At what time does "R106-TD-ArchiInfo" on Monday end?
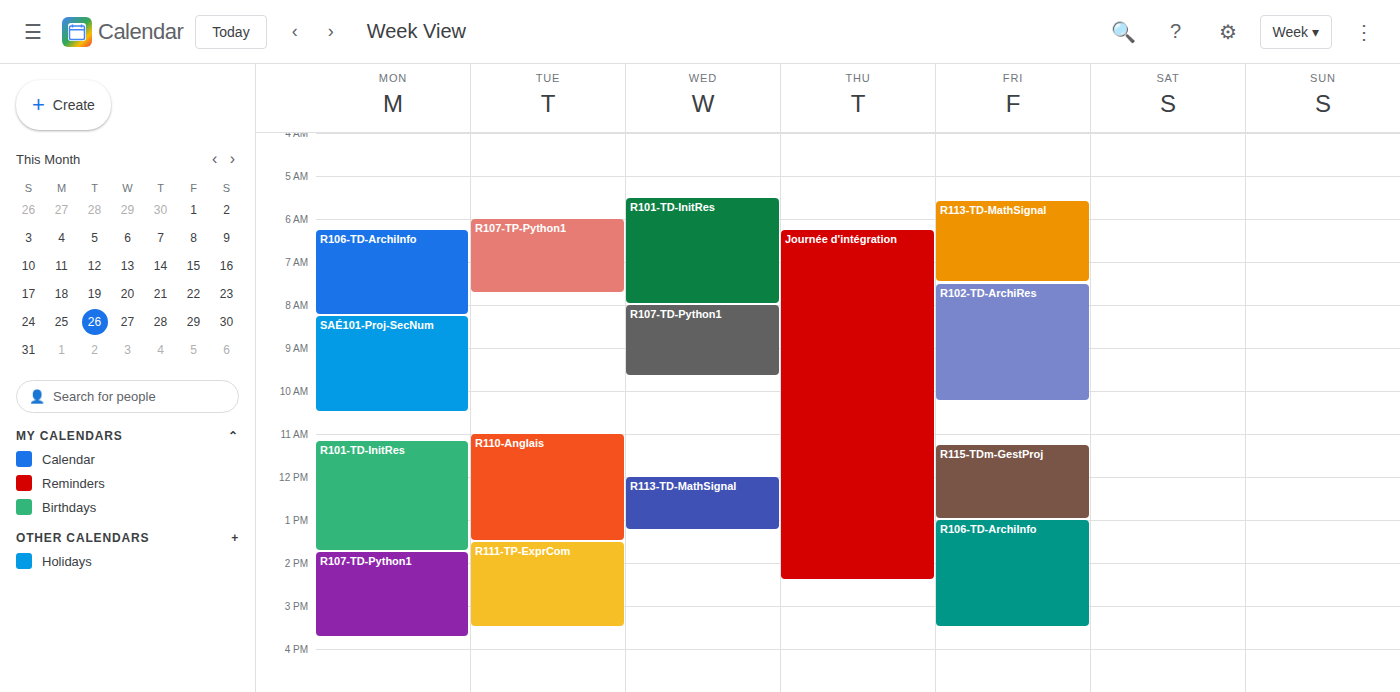
8:15 AM